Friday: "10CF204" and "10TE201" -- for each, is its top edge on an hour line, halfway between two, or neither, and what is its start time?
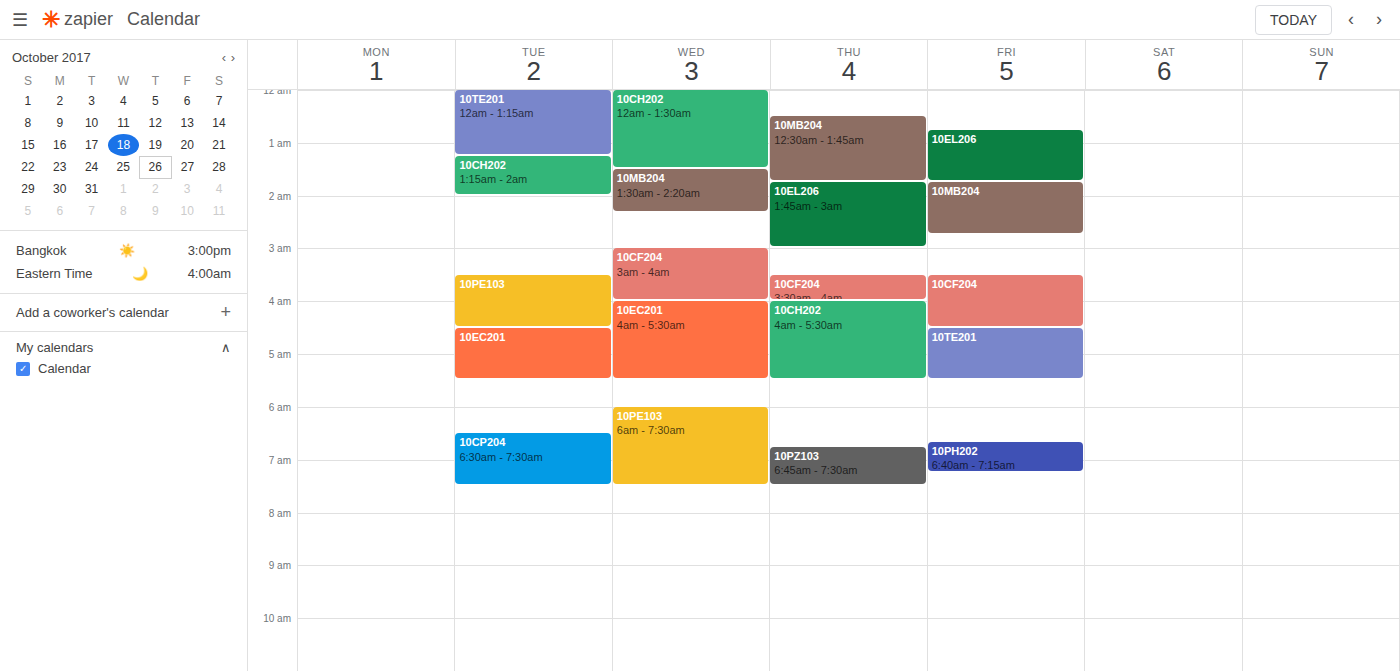
"10CF204": 03:30, halfway between the 03:00 and 04:00 lines. "10TE201": 04:30, halfway between the 04:00 and 05:00 lines.